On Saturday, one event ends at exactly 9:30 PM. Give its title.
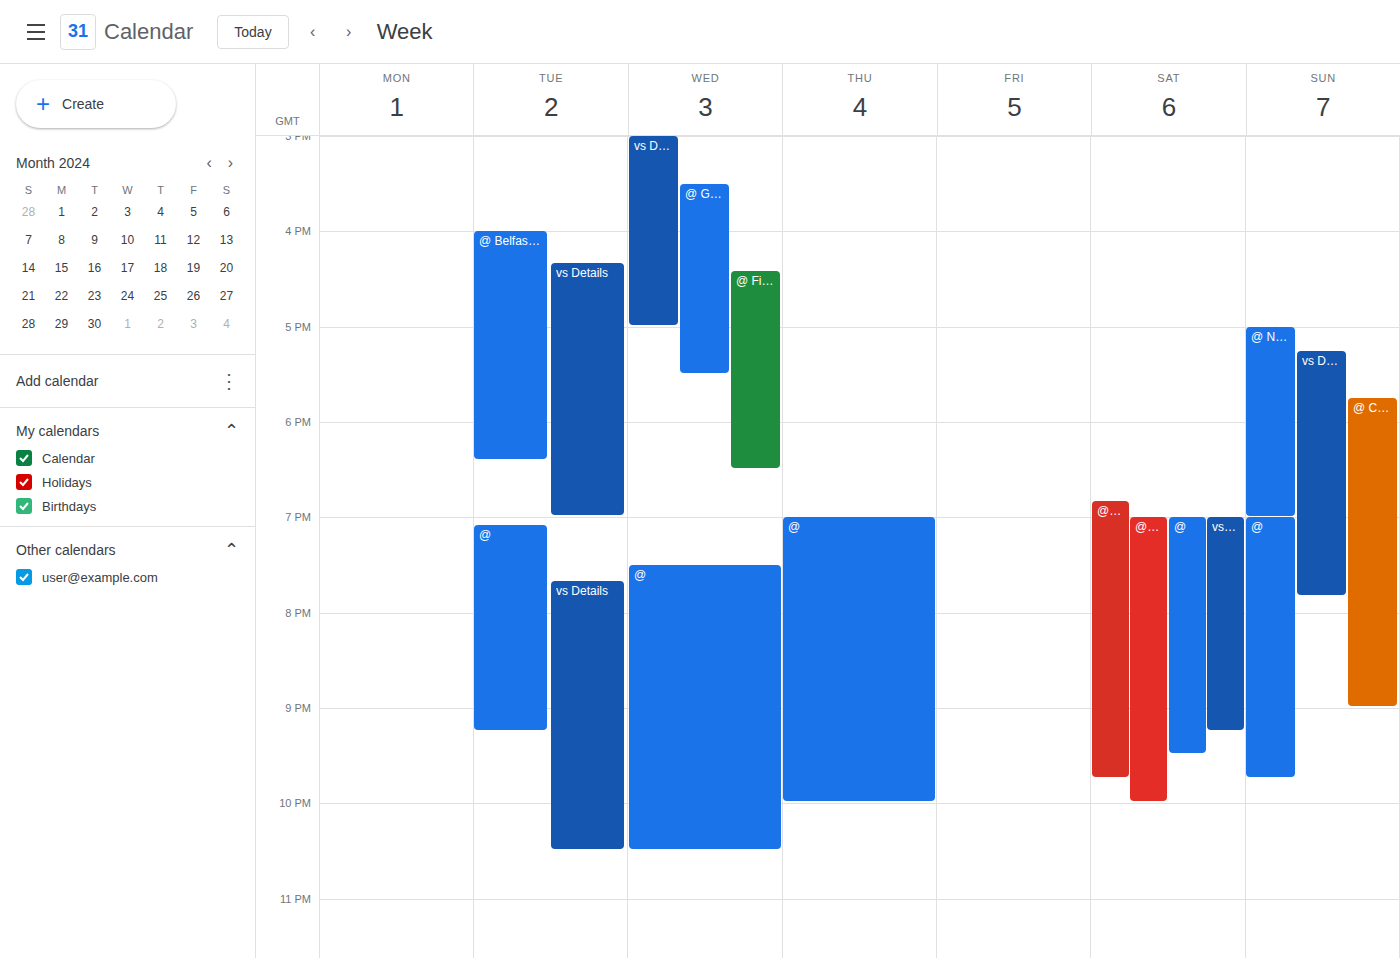
"@"